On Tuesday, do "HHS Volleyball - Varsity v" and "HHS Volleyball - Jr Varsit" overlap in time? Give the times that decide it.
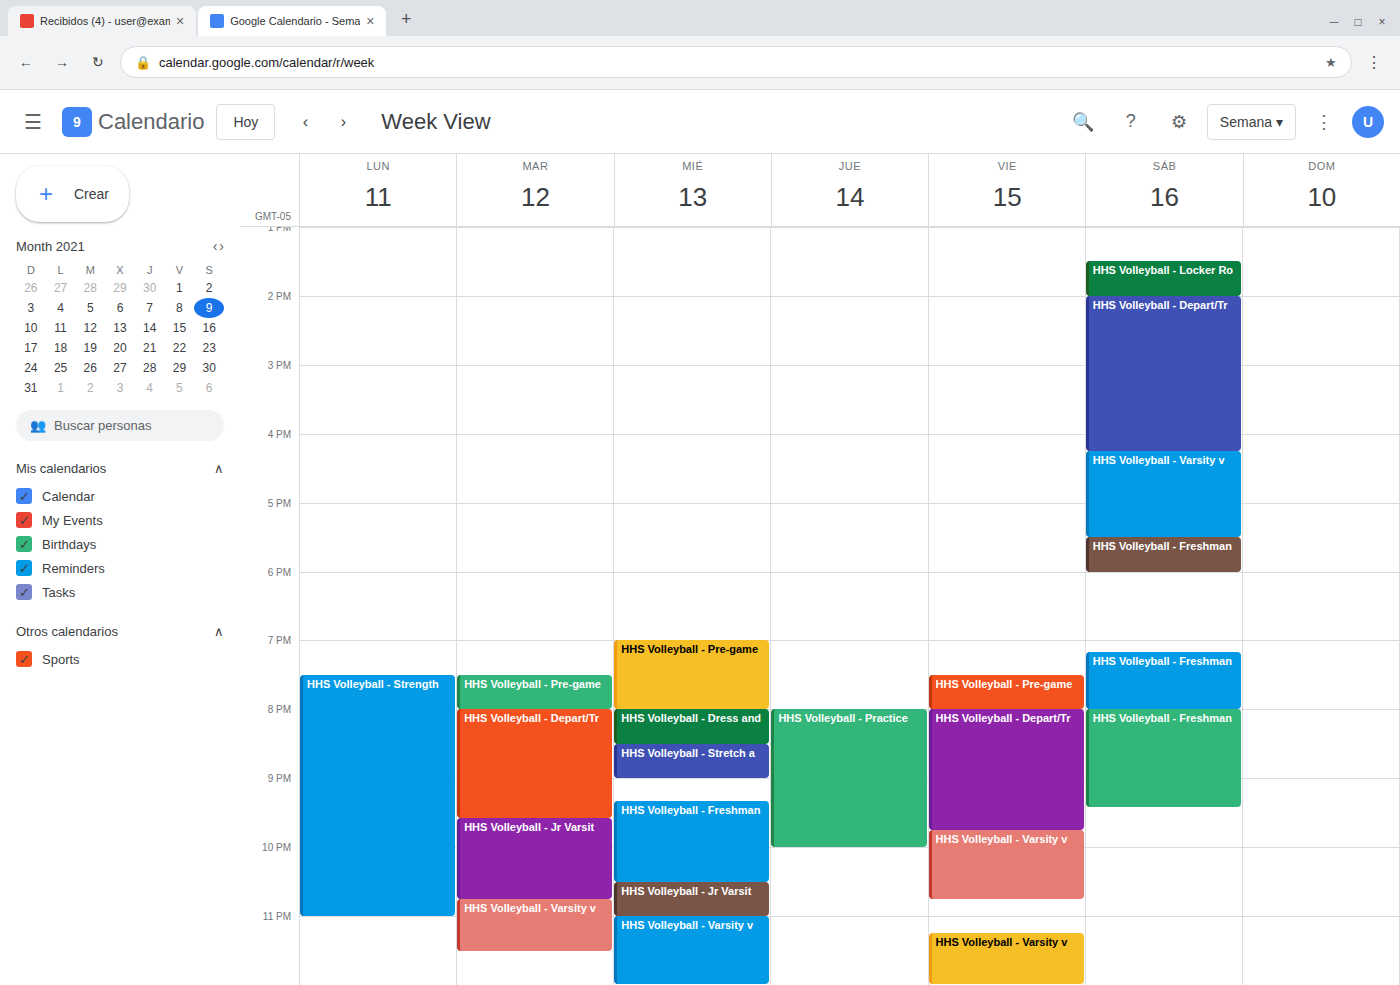
"HHS Volleyball - Jr Varsit" ends at 10:45 PM, exactly when "HHS Volleyball - Varsity v" starts -- they touch but do not overlap.